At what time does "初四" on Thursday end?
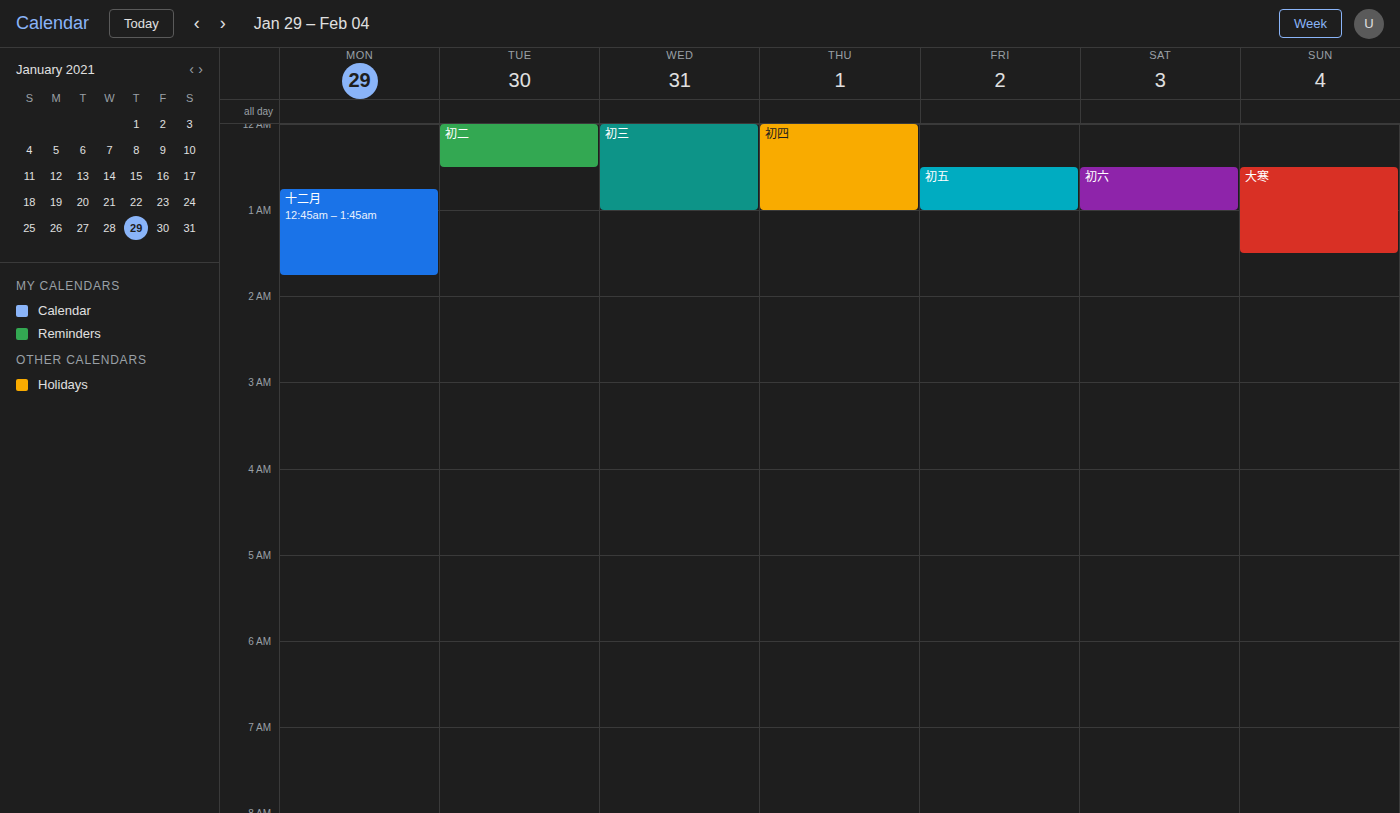
1:00 AM